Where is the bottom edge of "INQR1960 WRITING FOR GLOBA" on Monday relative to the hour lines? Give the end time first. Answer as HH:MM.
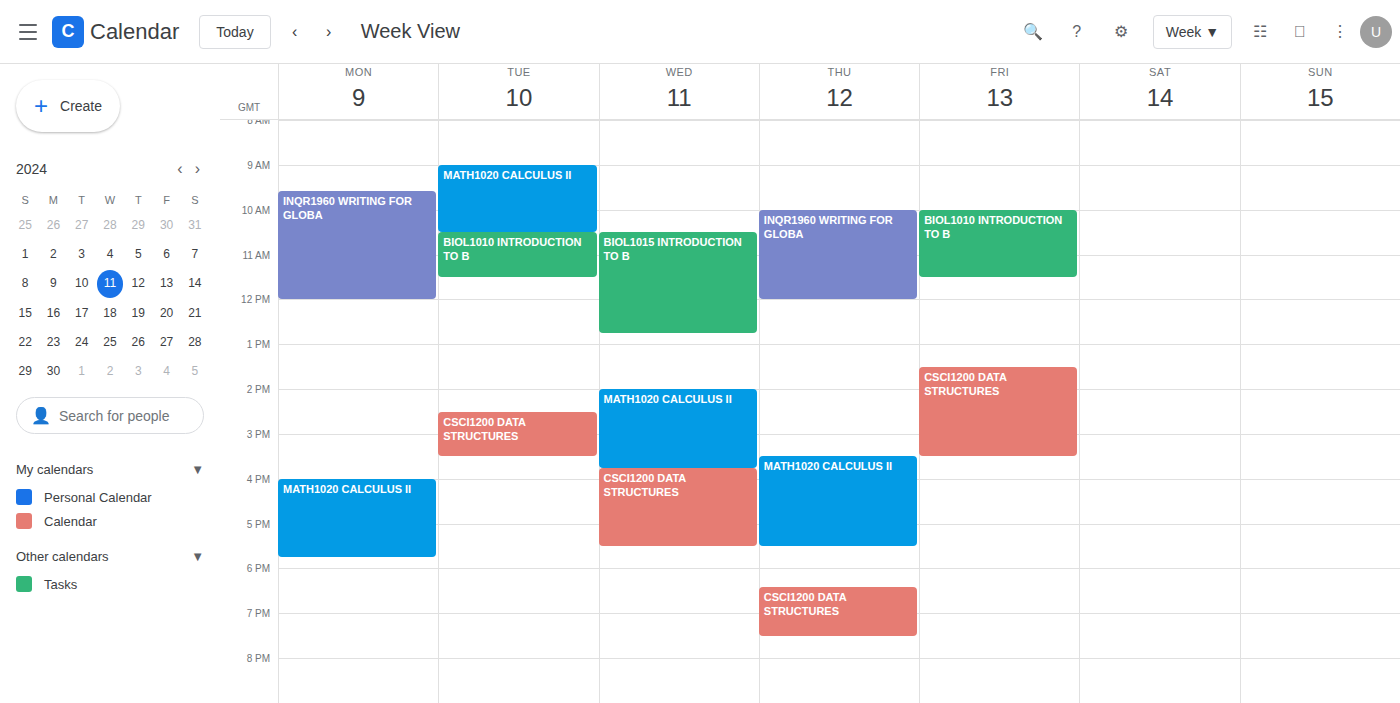
12:00 -- exactly on the 12:00 line.